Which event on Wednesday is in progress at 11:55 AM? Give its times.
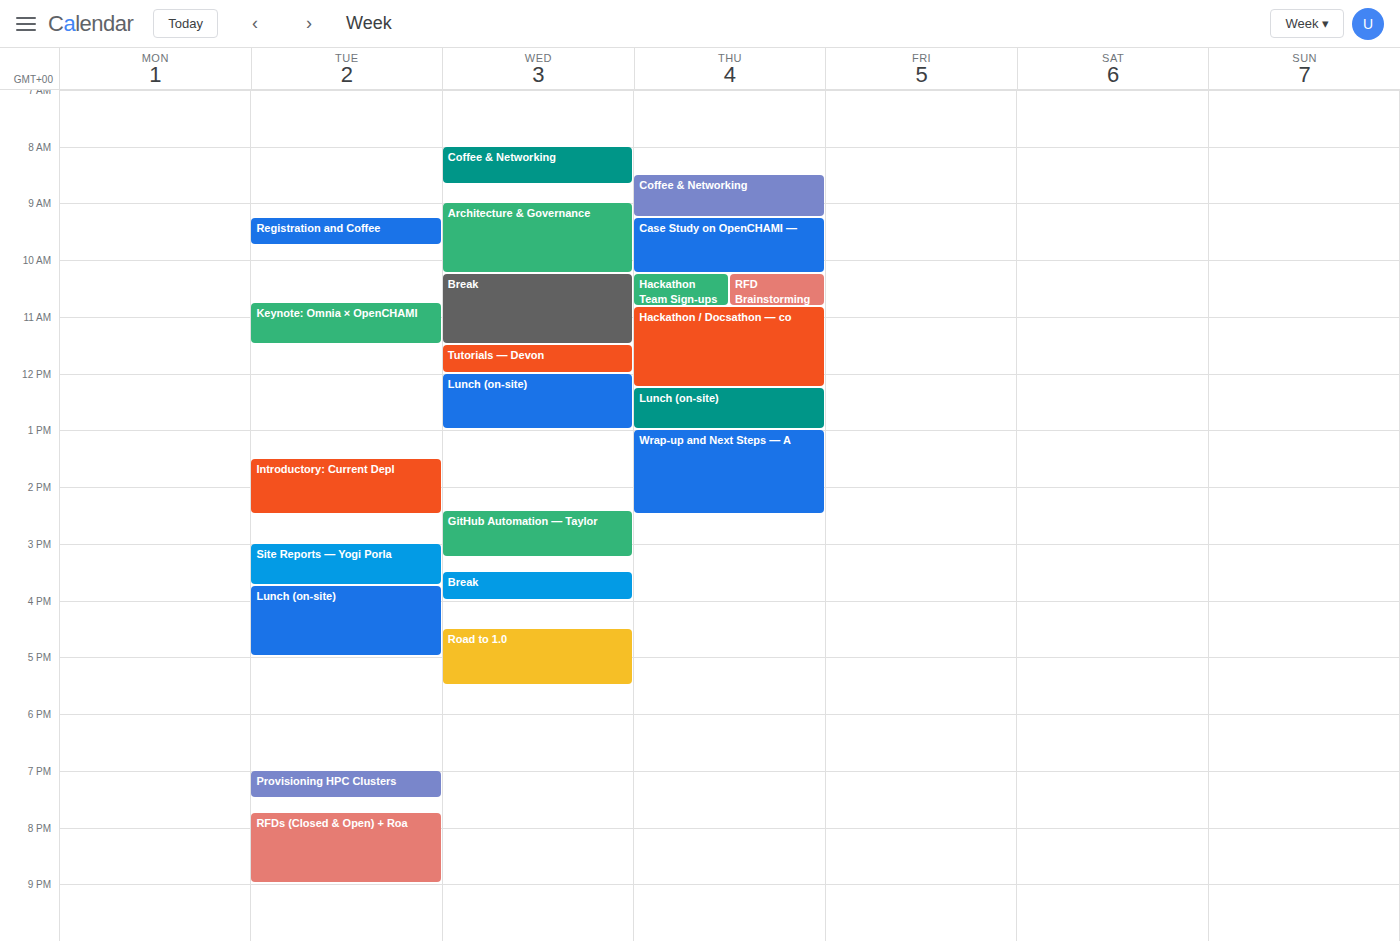
"Tutorials — Devon", 11:30 AM to 12:00 PM